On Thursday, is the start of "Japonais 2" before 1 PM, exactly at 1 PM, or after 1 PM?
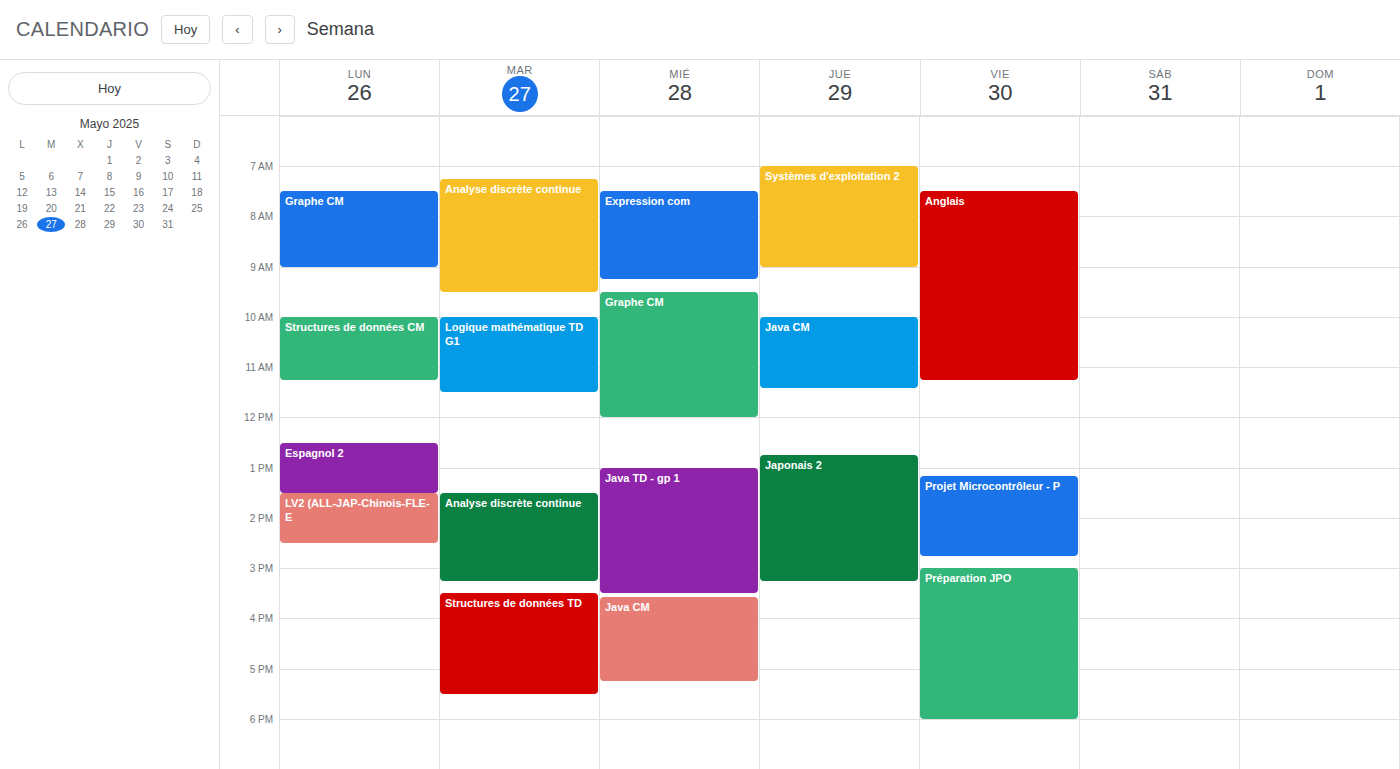
12:45 PM -- before 1 PM, 15 minutes above the 1 PM line.